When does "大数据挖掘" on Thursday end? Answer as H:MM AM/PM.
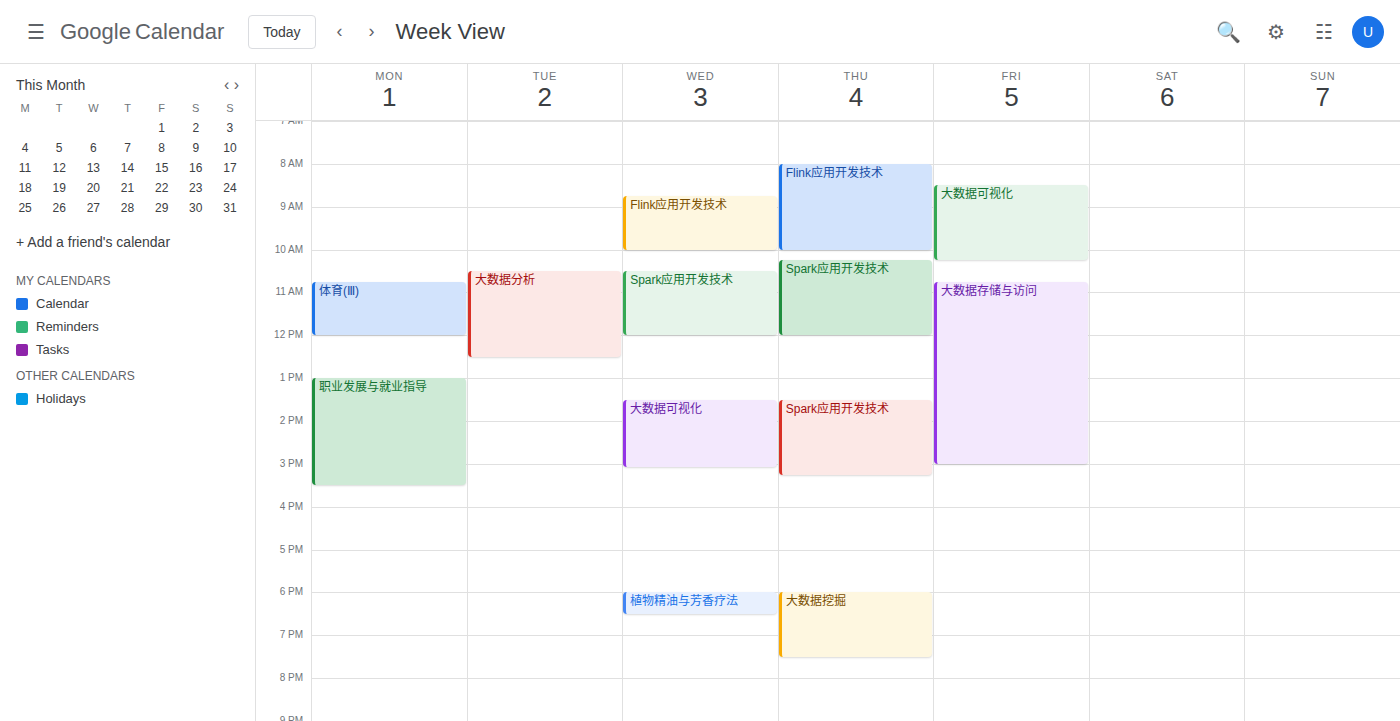
7:30 PM